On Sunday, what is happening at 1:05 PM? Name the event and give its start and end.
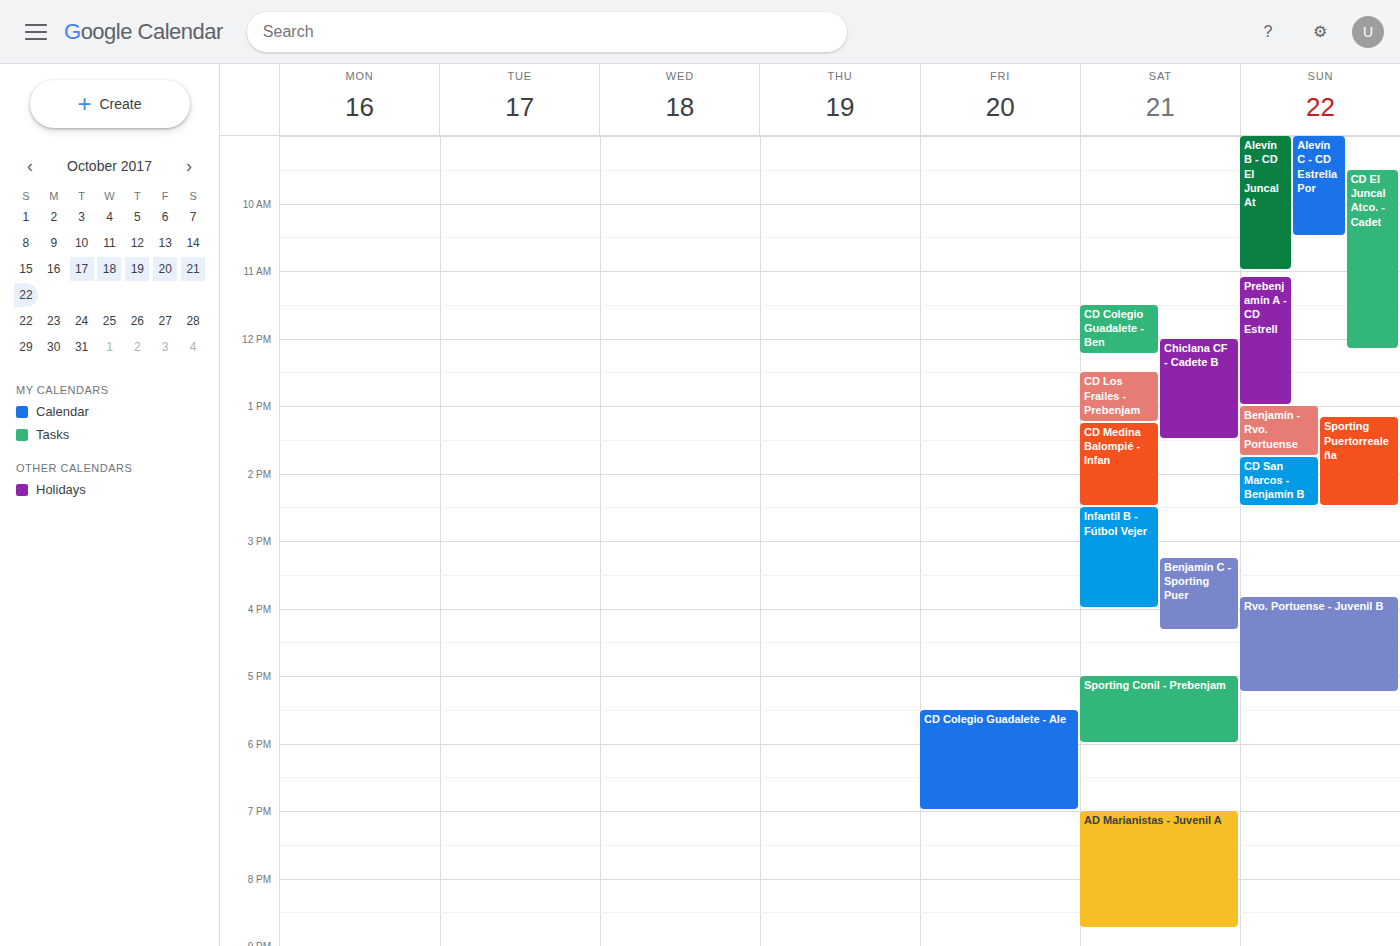
"Benjamín - Rvo. Portuense", 1:00 PM to 1:45 PM